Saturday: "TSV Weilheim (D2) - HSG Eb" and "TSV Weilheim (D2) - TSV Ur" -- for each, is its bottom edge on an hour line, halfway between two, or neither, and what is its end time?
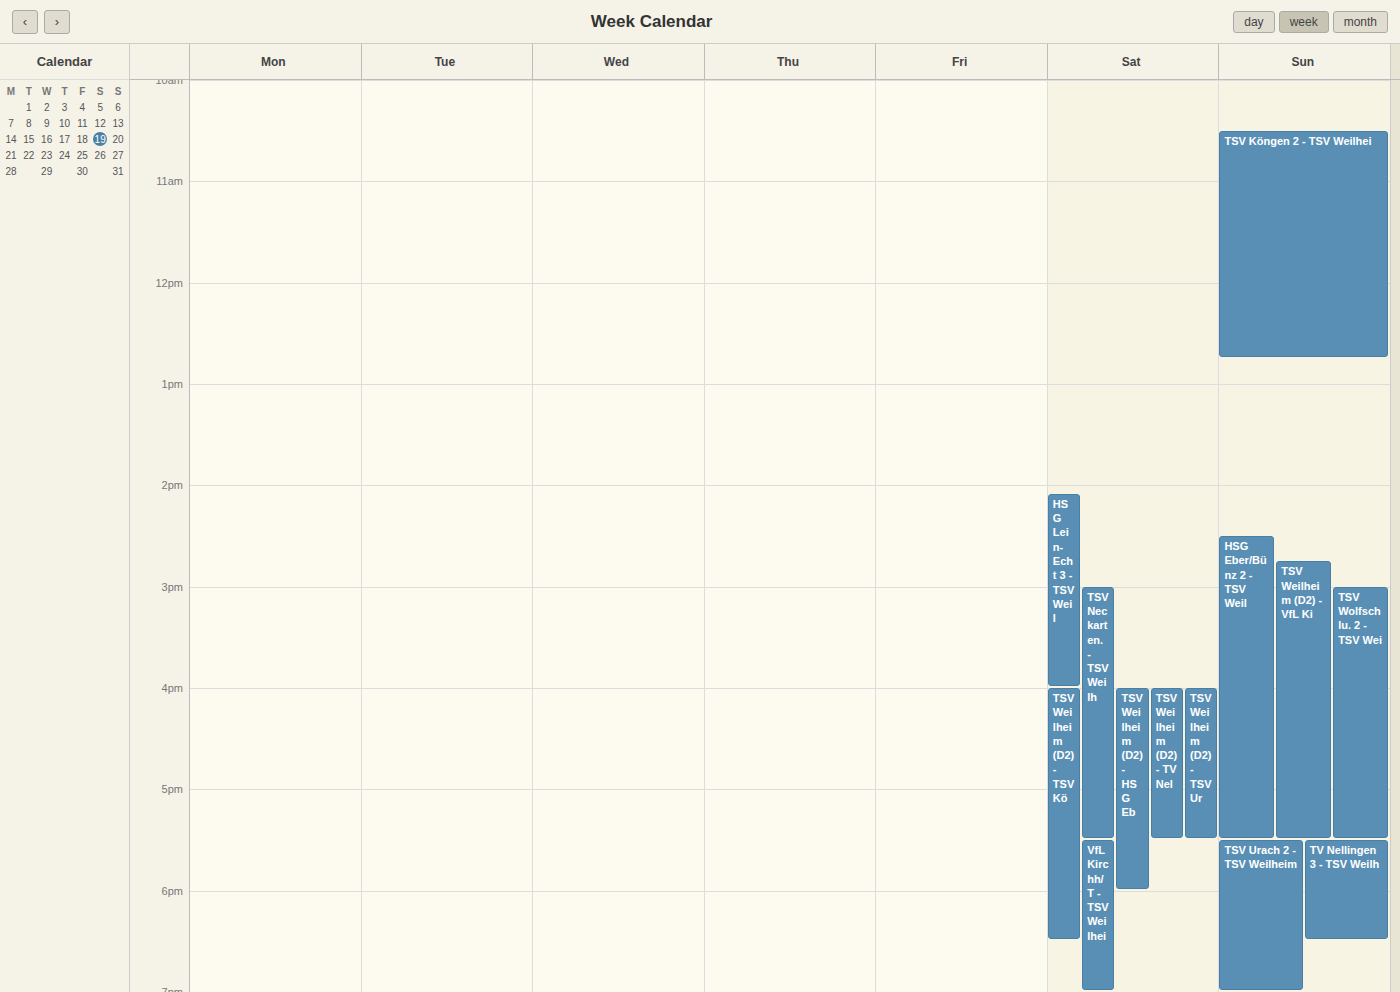
"TSV Weilheim (D2) - HSG Eb": 6:00 PM, exactly on the 6 PM line. "TSV Weilheim (D2) - TSV Ur": 5:30 PM, halfway between the 5 PM and 6 PM lines.